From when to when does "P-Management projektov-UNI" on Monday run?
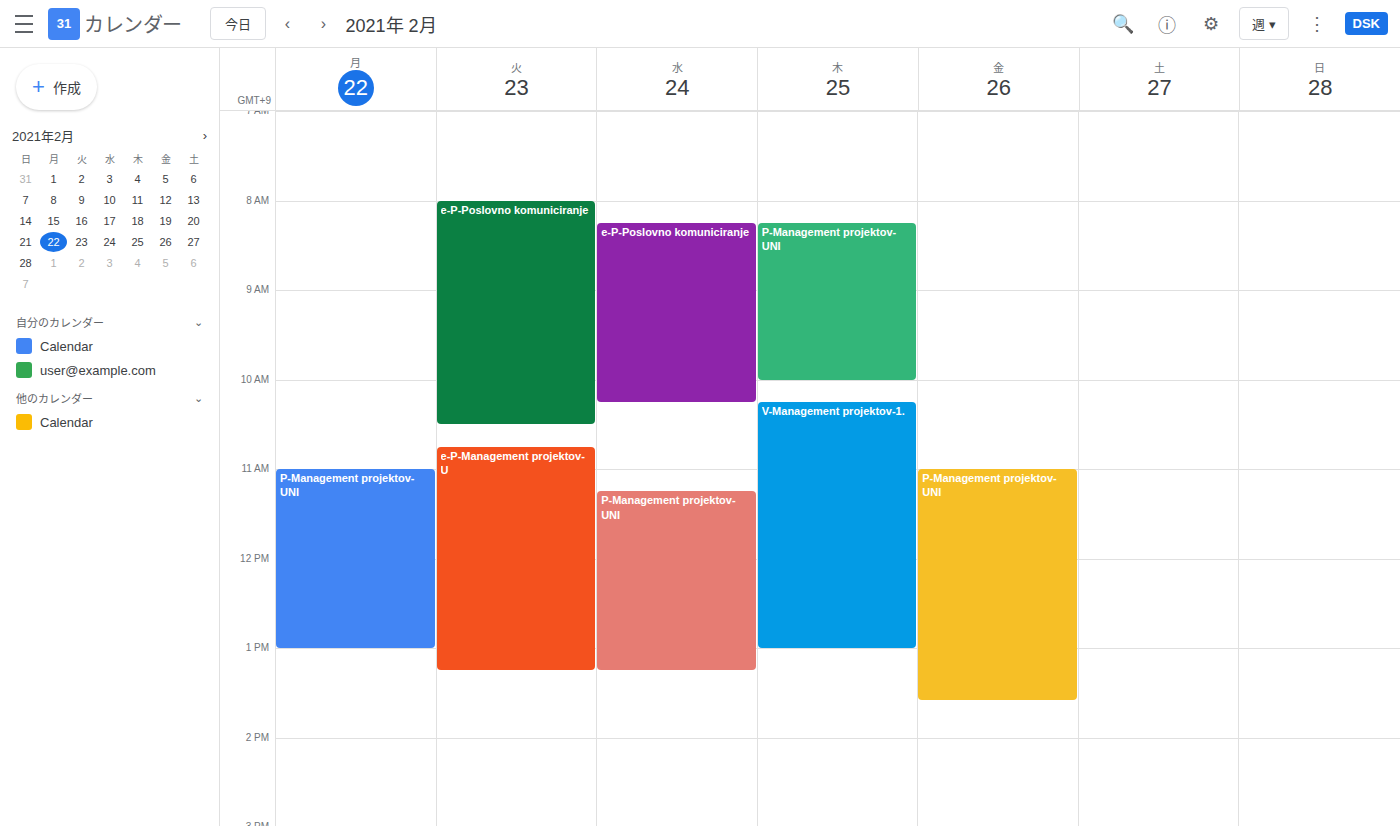
11:00 to 13:00